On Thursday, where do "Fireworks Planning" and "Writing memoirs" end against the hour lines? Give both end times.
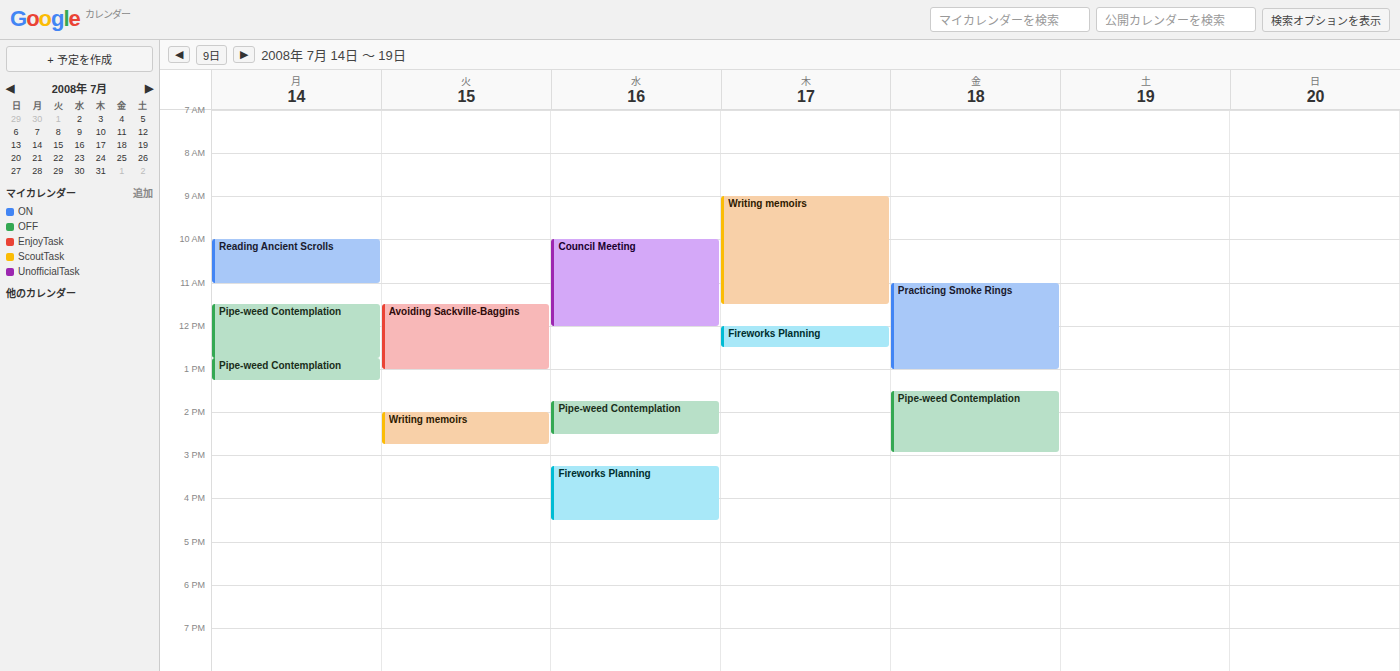
"Fireworks Planning": 12:30 PM, halfway between the 12 PM and 1 PM lines. "Writing memoirs": 11:30 AM, halfway between the 11 AM and 12 PM lines.